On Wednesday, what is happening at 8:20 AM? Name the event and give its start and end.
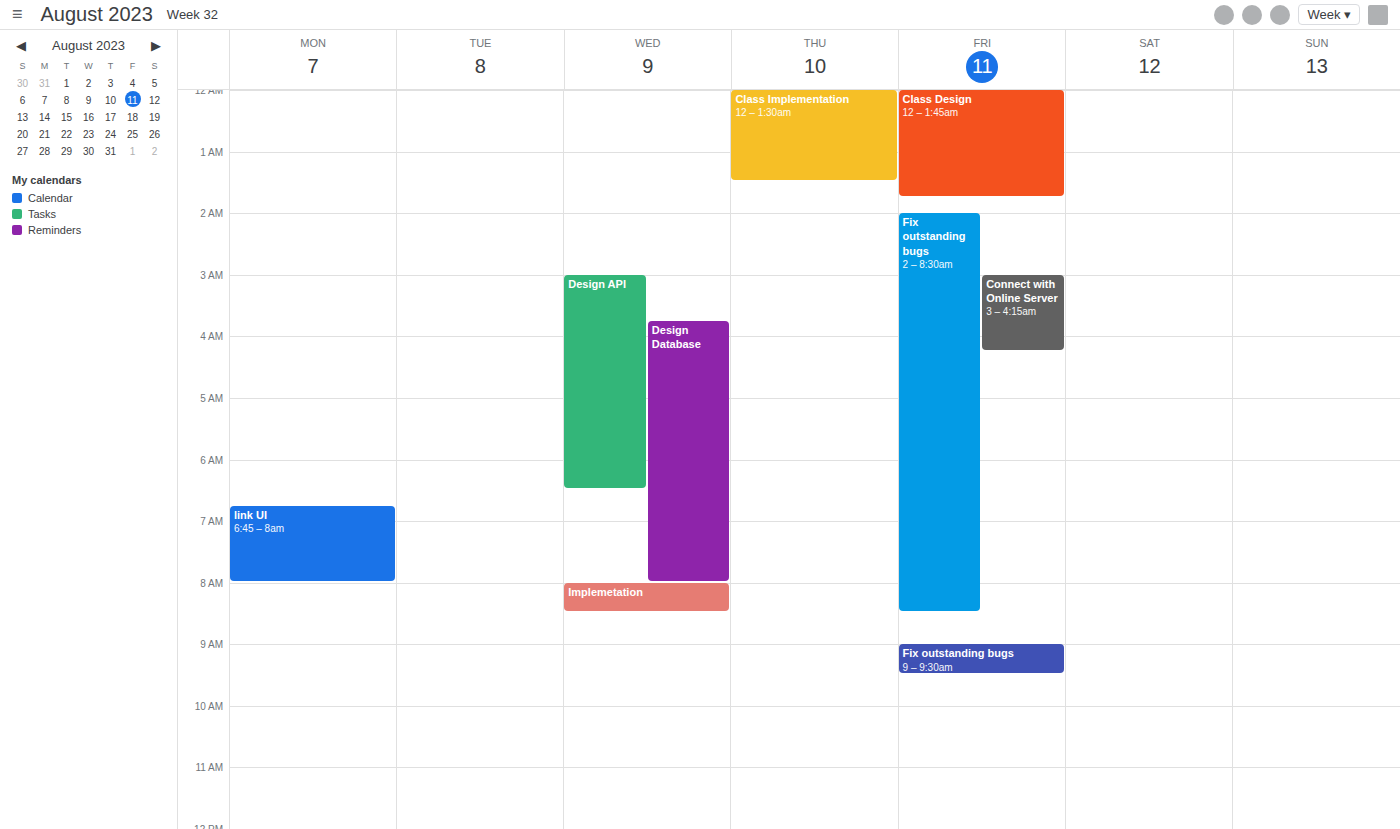
"Implemetation", 8:00 AM to 8:30 AM